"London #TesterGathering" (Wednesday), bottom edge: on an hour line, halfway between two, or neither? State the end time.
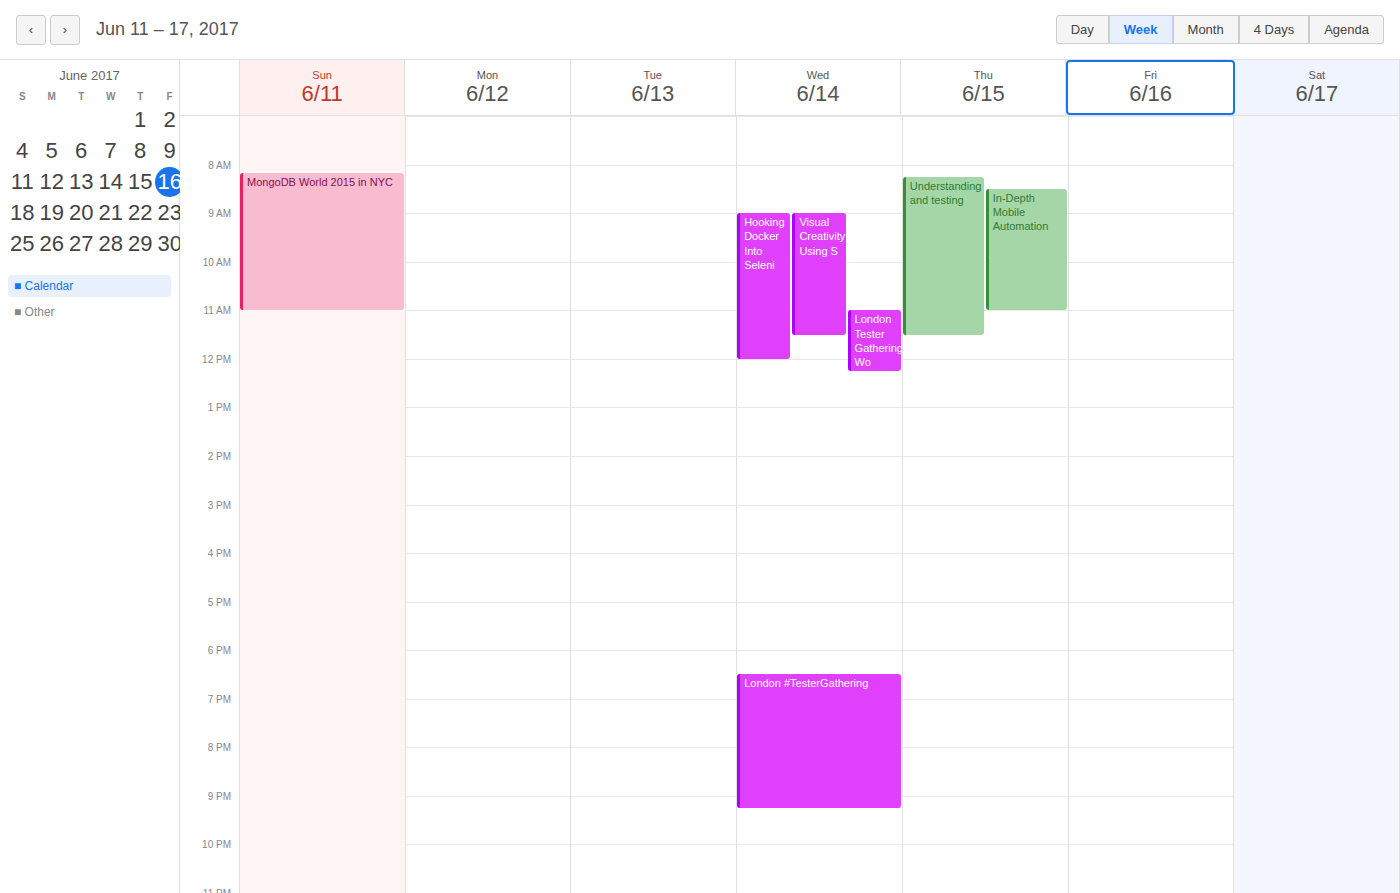
9:15 PM -- neither: a quarter of the way from the 9 PM line to the 10 PM line.